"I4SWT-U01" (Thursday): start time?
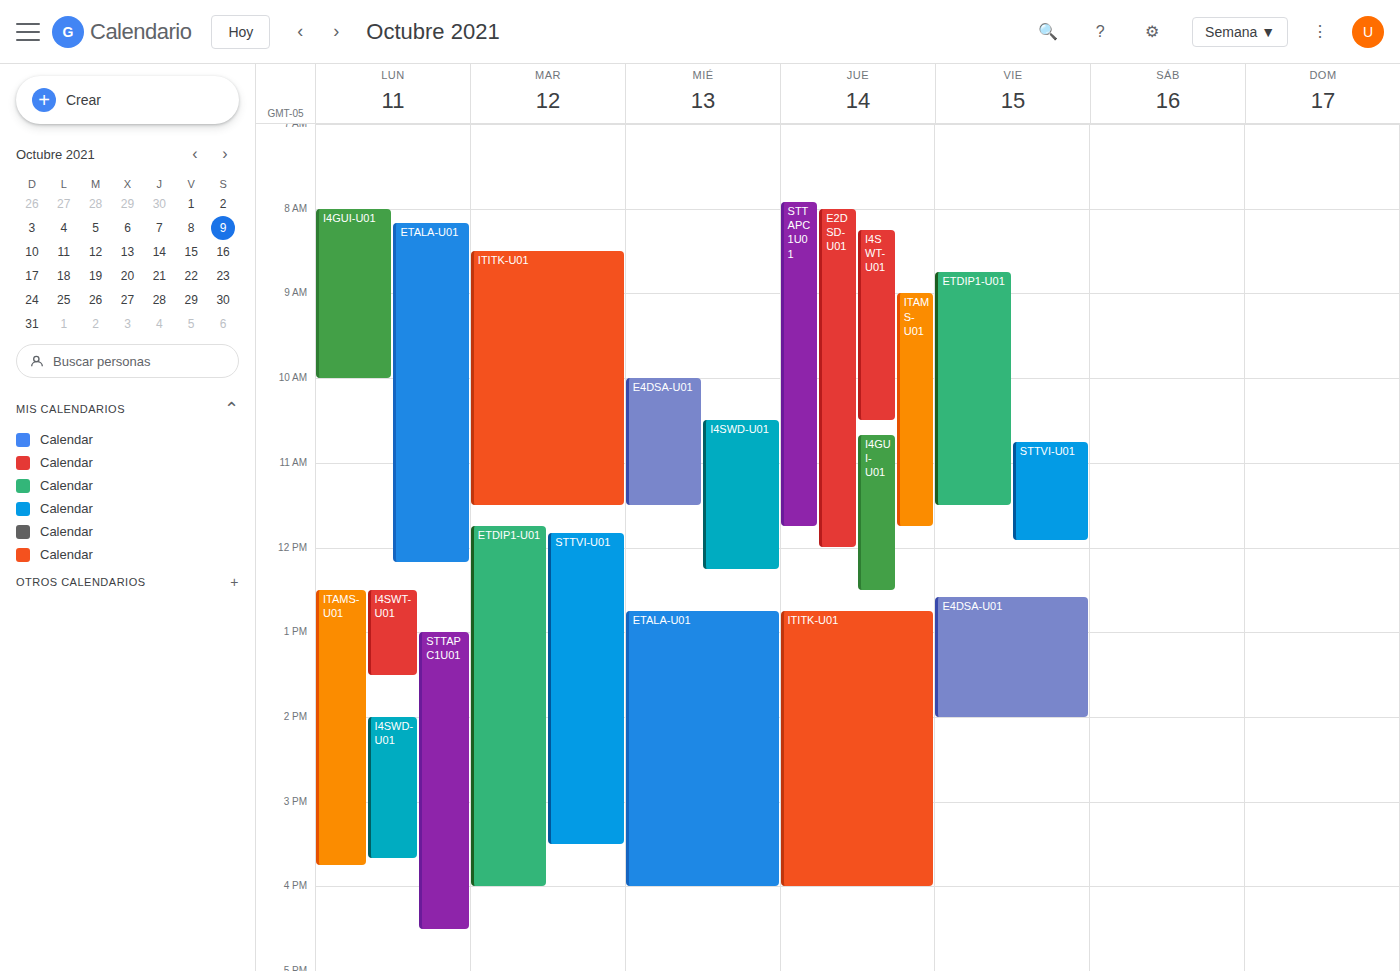
8:15 AM